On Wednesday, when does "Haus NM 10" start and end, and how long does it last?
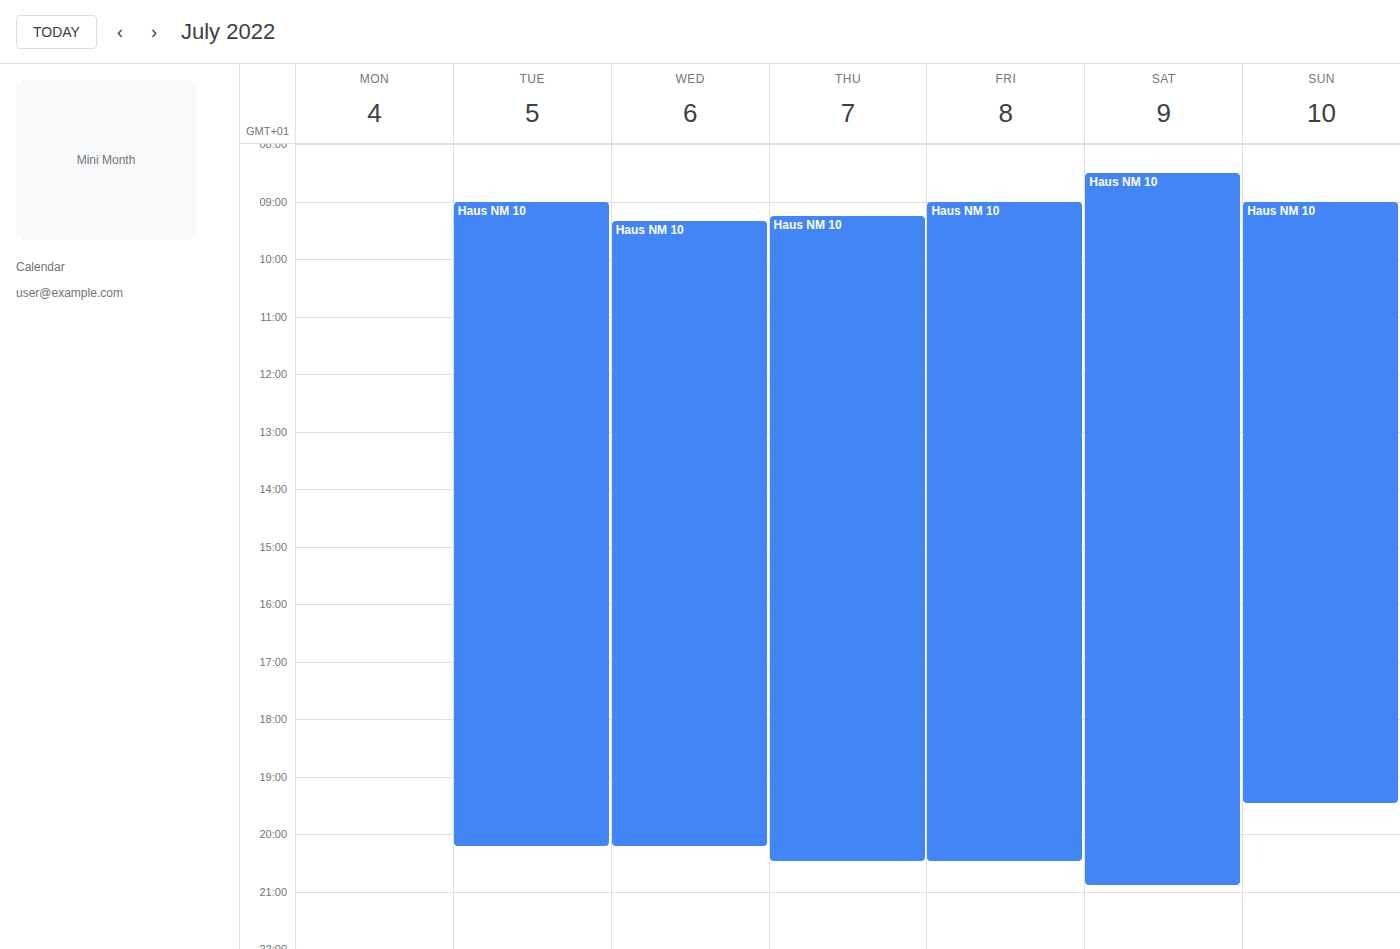
09:20 to 20:15, 10 hours 55 minutes